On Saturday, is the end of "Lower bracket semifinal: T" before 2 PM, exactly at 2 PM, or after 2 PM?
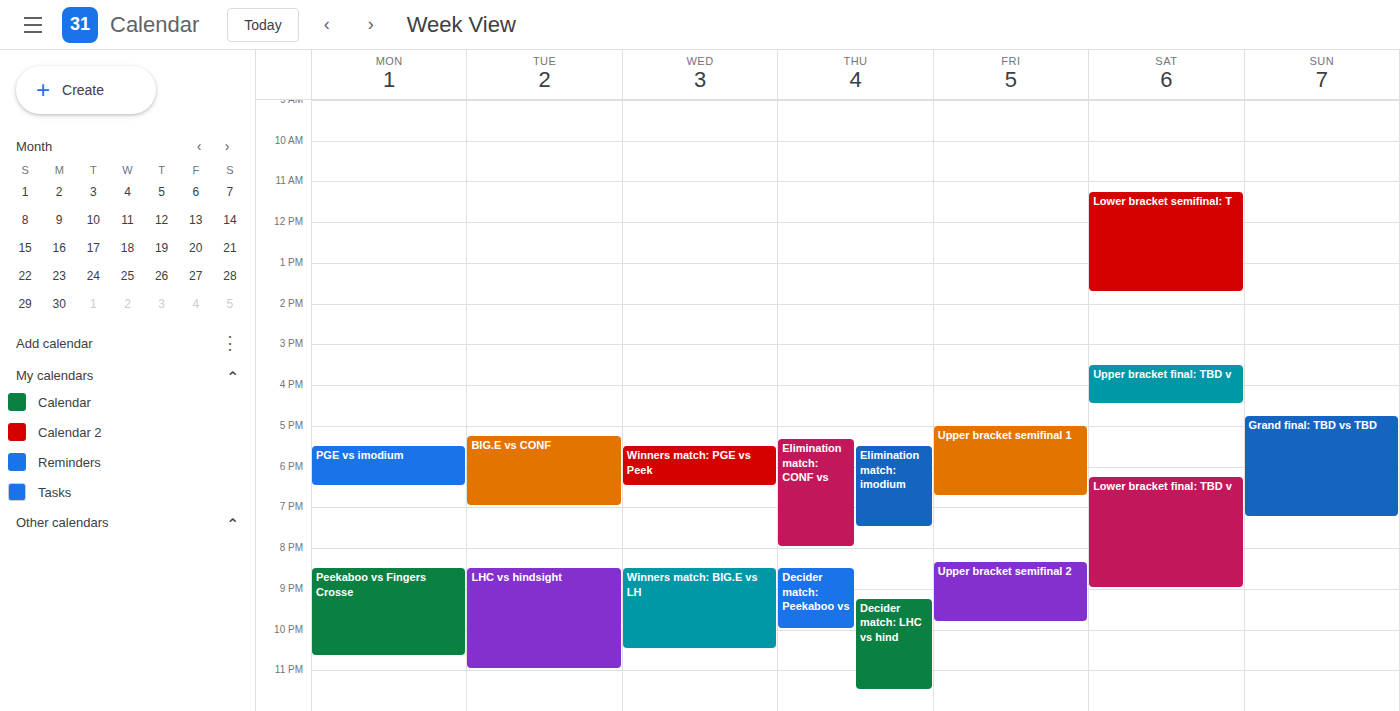
1:45 PM -- before 2 PM, 15 minutes above the 2 PM line.